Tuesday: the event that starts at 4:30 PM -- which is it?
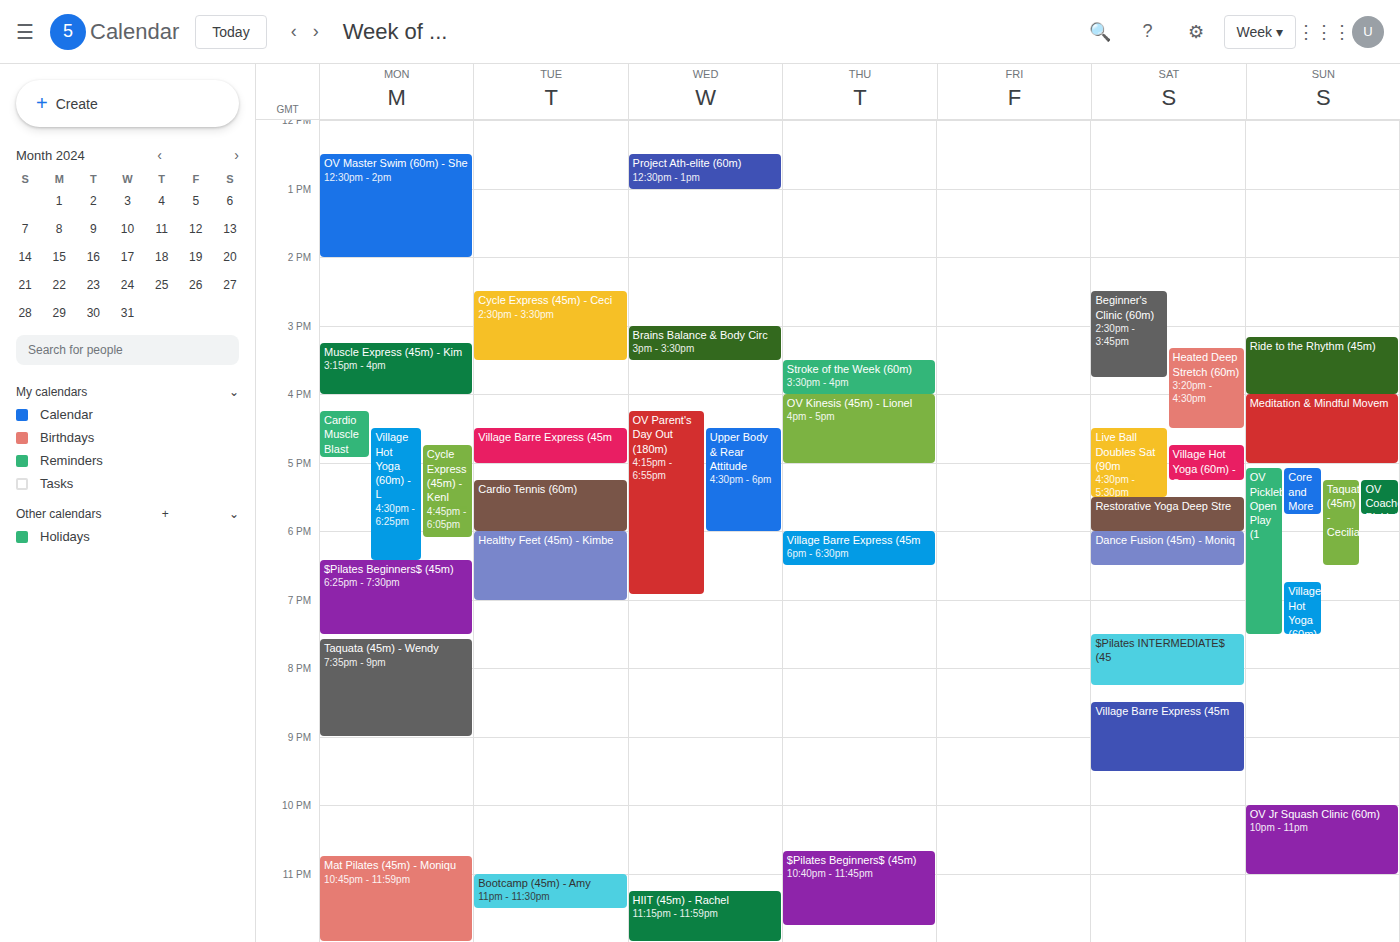
"Village Barre Express (45m"